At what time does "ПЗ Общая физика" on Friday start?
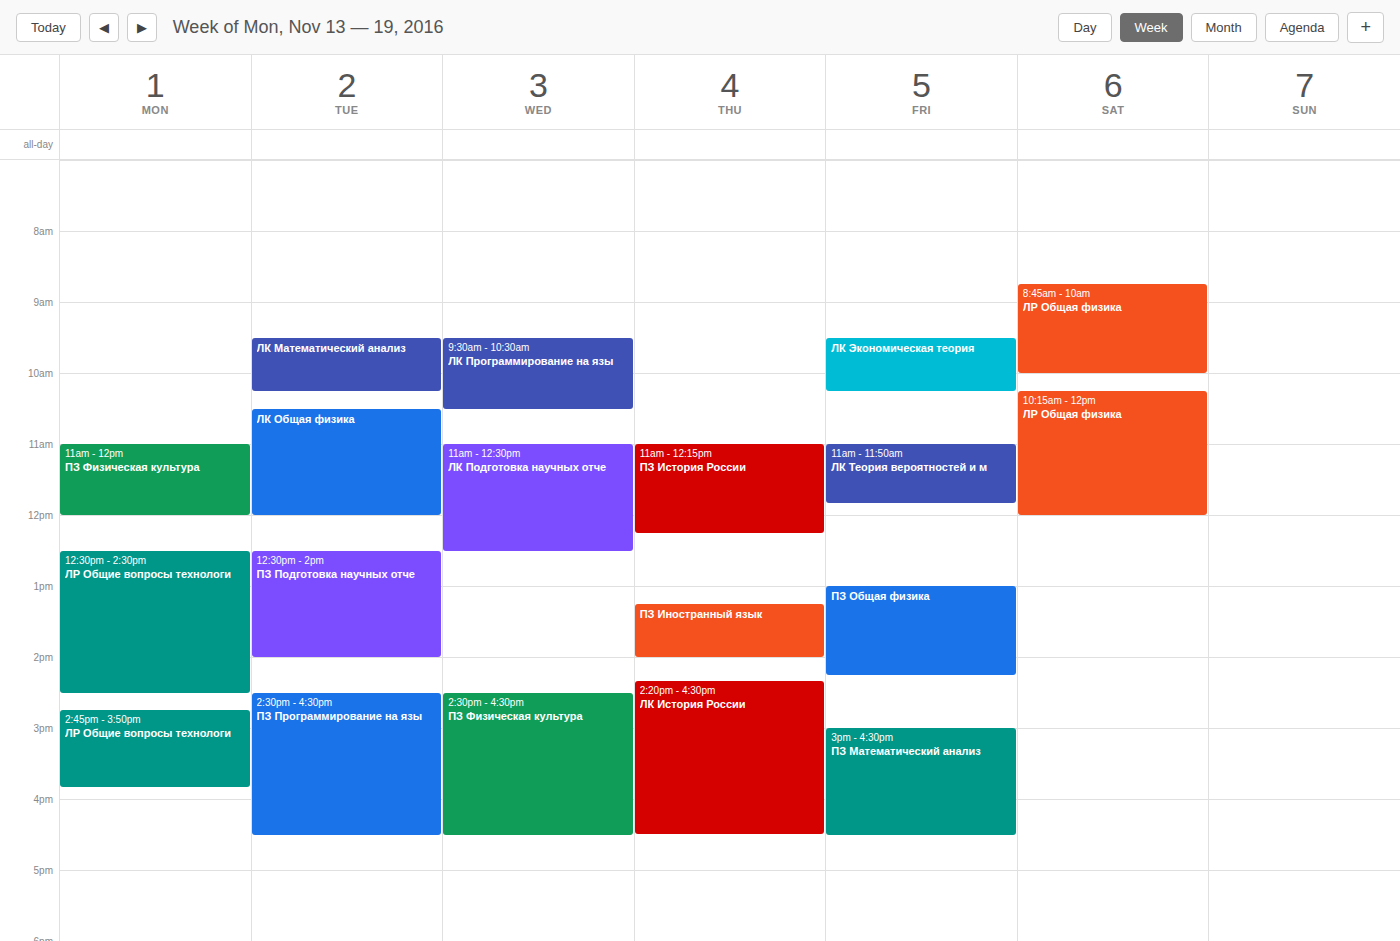
1:00 PM